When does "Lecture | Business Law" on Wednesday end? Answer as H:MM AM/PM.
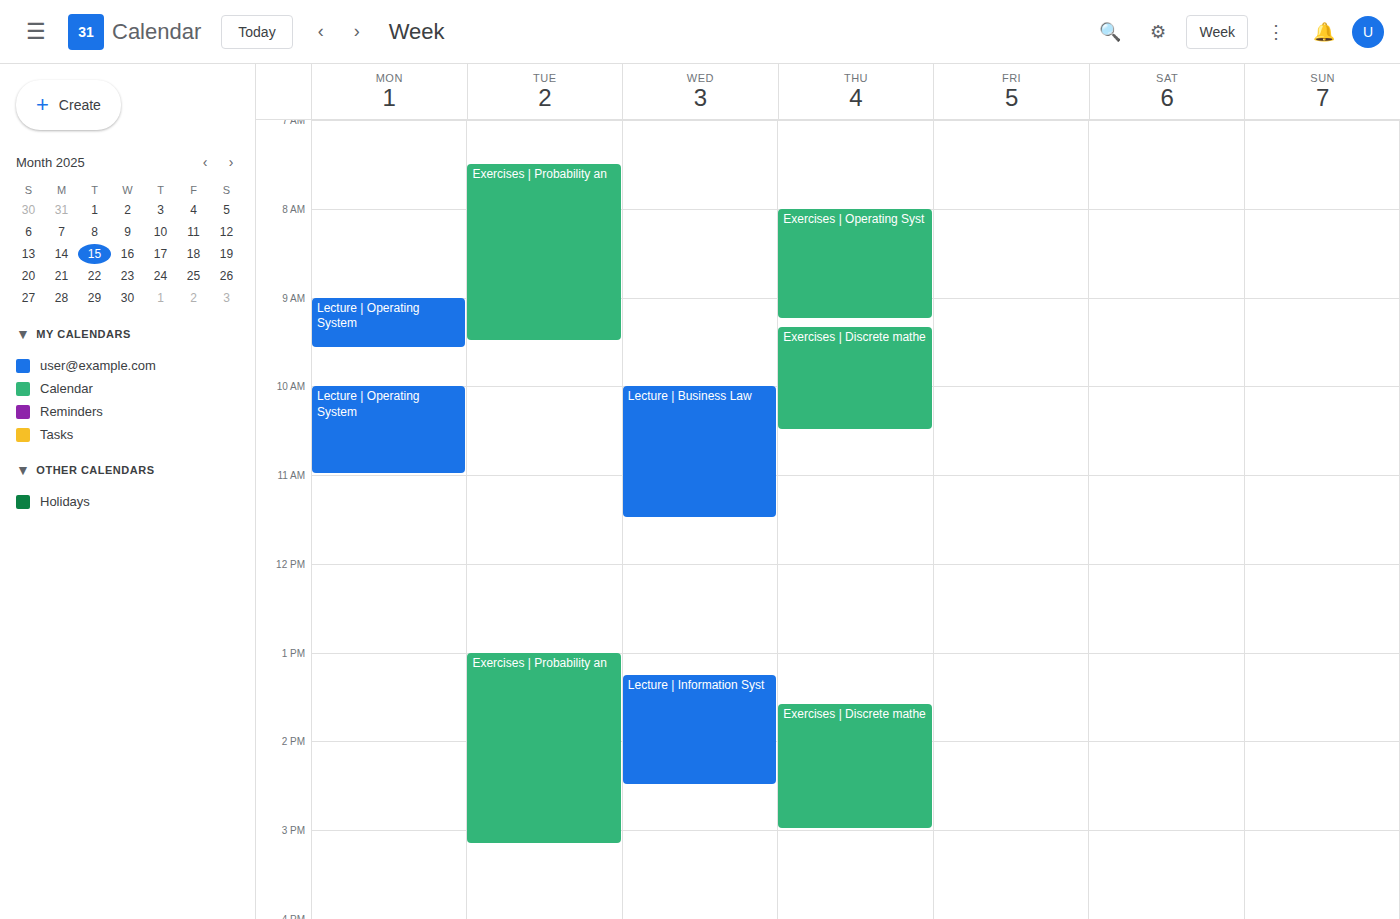
11:30 AM